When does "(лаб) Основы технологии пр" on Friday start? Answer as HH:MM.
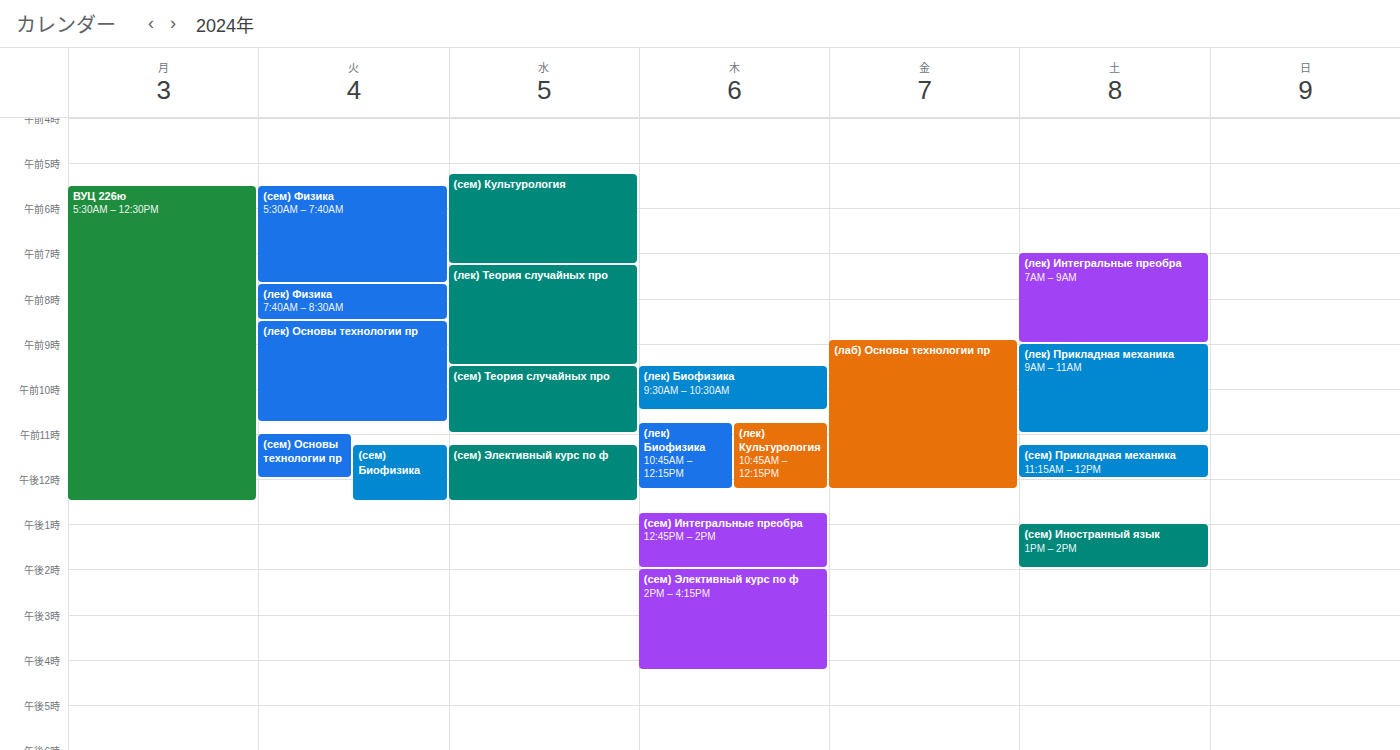
08:55